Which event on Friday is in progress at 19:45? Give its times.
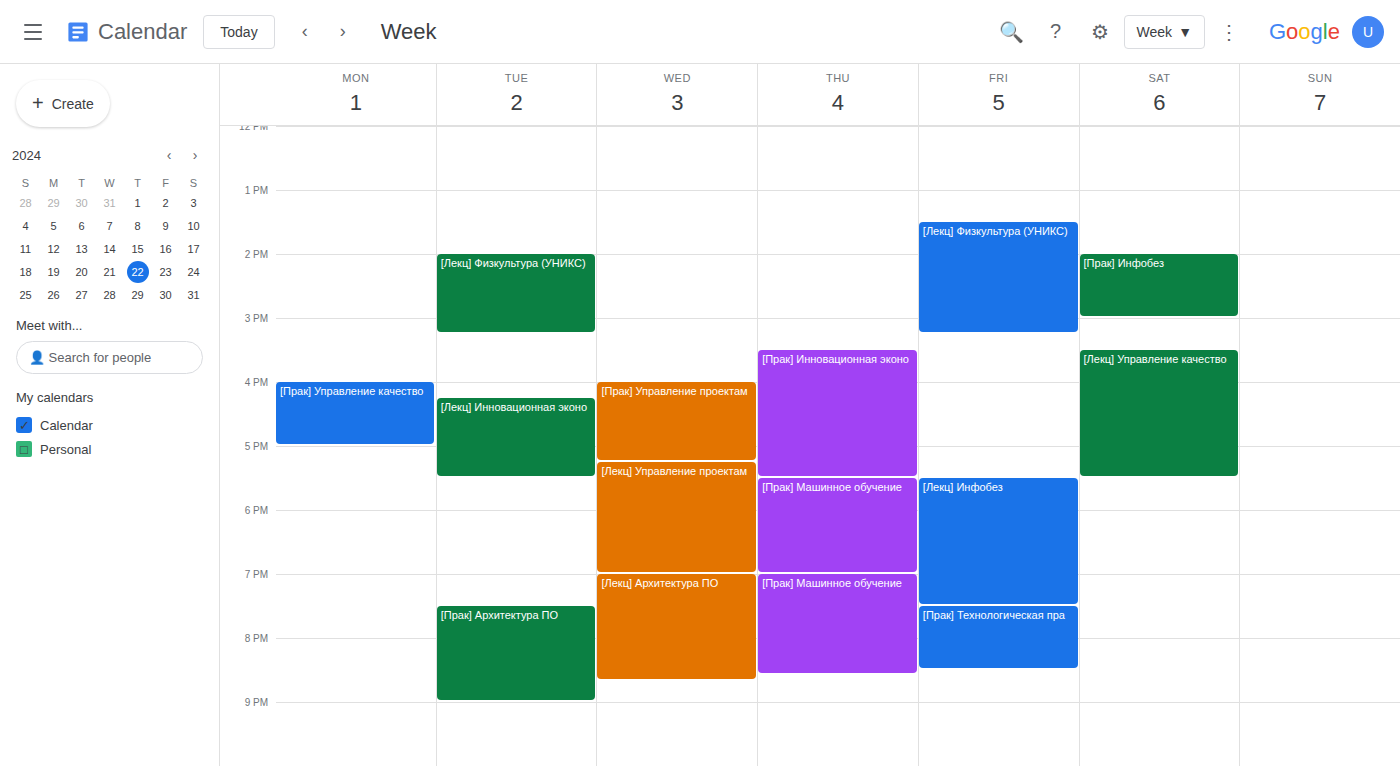
"[Прак] Технологическая пра", 19:30 to 20:30